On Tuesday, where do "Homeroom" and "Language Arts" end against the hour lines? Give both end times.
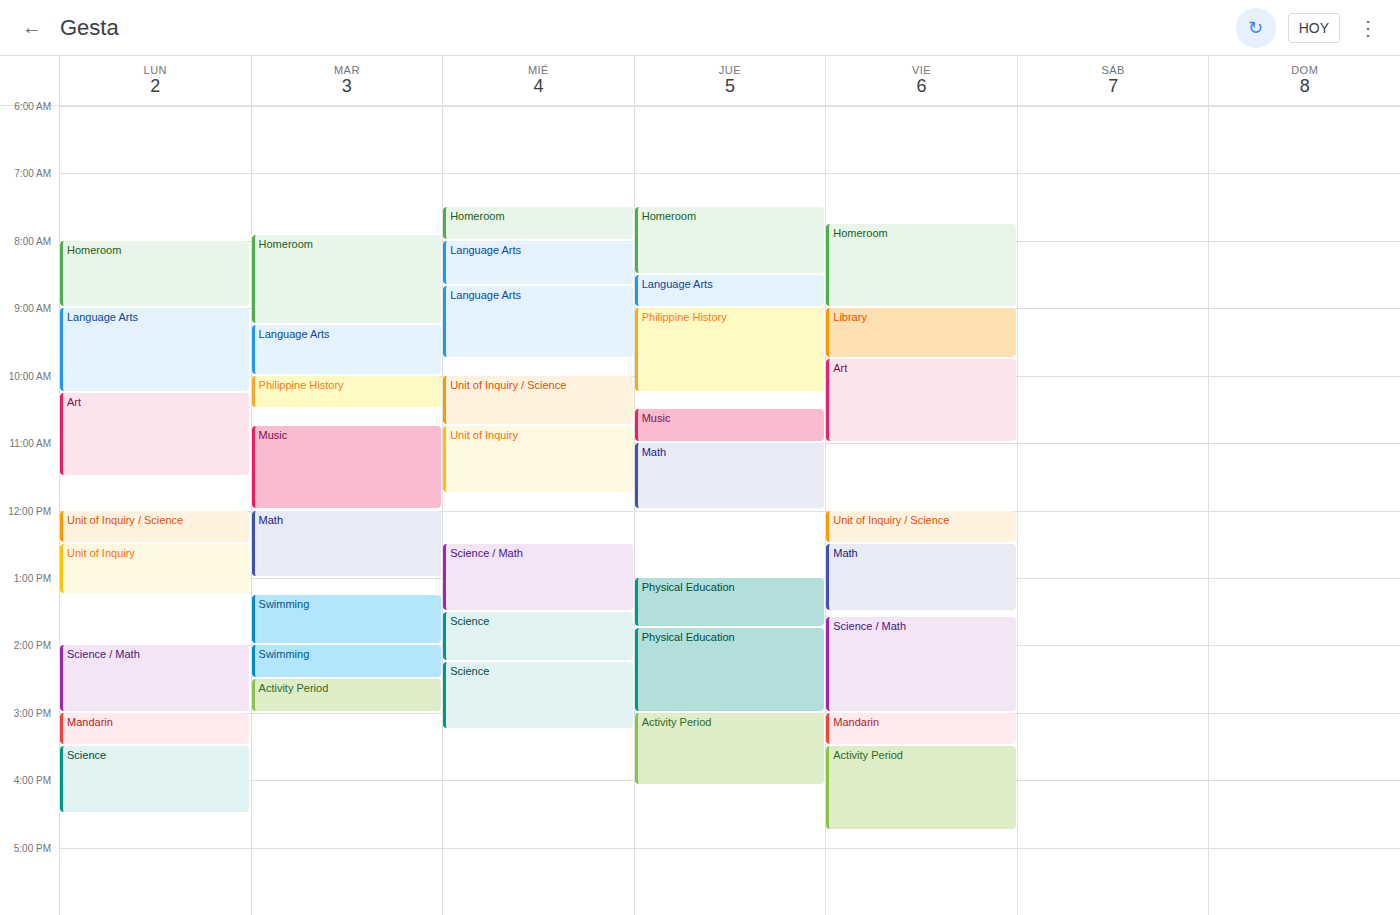
"Homeroom": 09:15, neither: a quarter of the way from the 09:00 line to the 10:00 line. "Language Arts": 10:00, exactly on the 10:00 line.